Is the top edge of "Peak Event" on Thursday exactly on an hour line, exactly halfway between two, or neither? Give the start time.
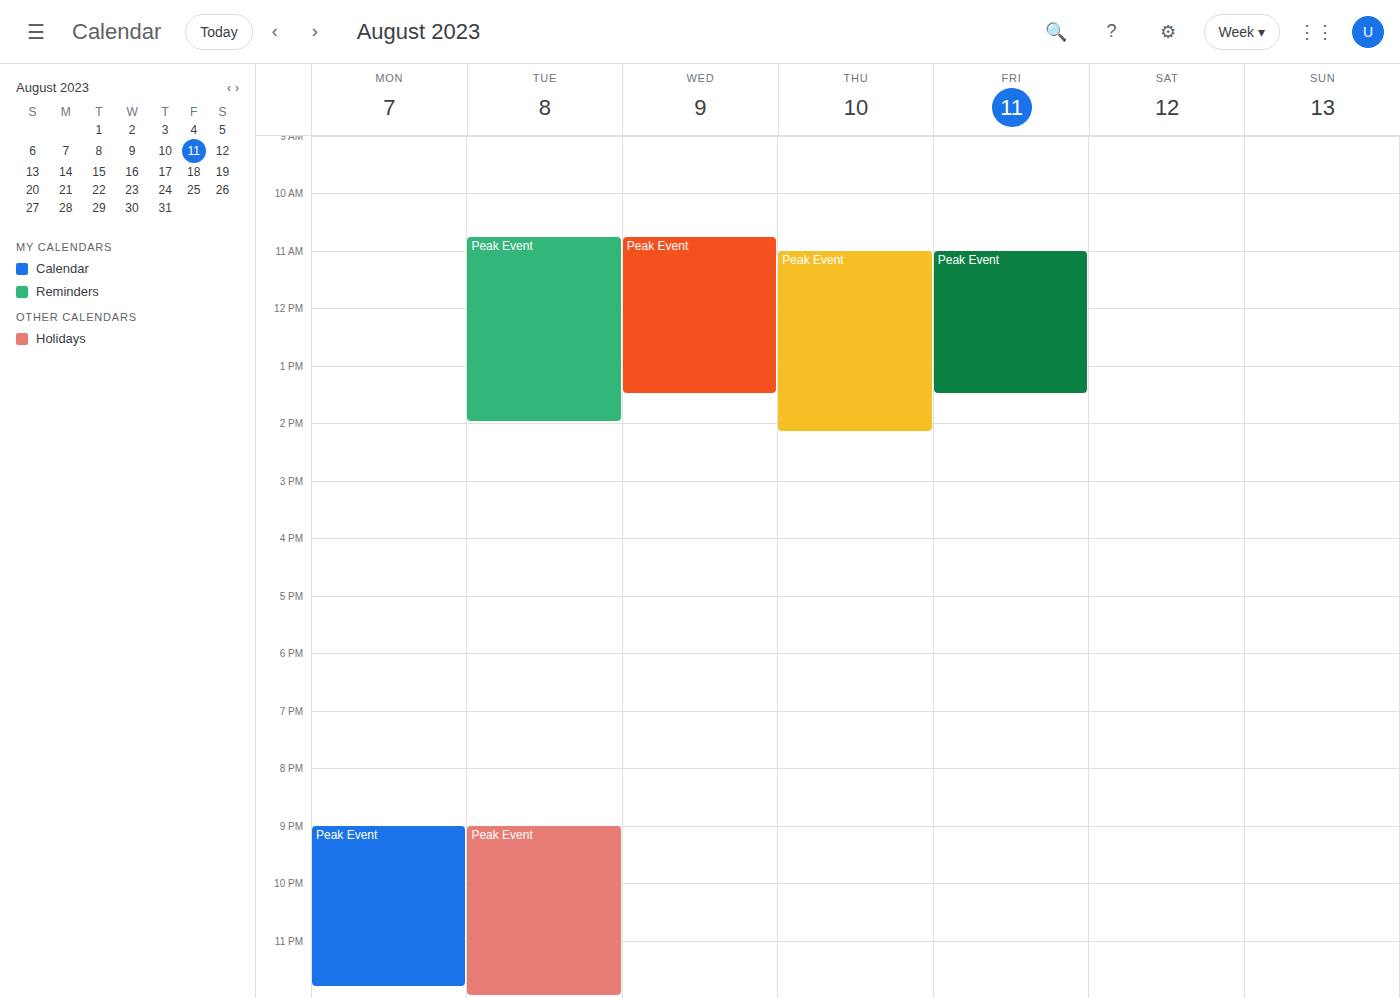
11:00 AM -- exactly on the 11 AM line.